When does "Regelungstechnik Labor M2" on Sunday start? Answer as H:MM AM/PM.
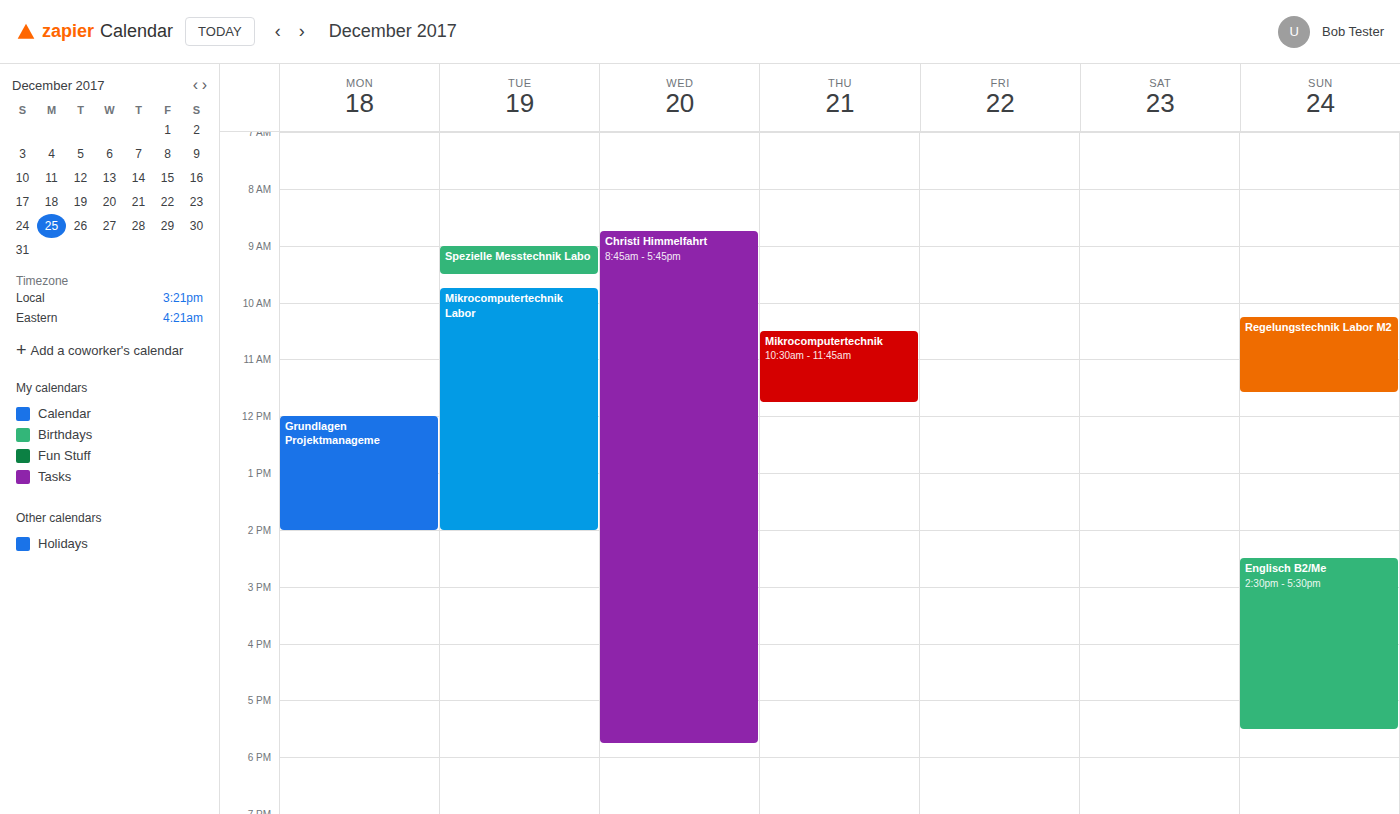
10:15 AM